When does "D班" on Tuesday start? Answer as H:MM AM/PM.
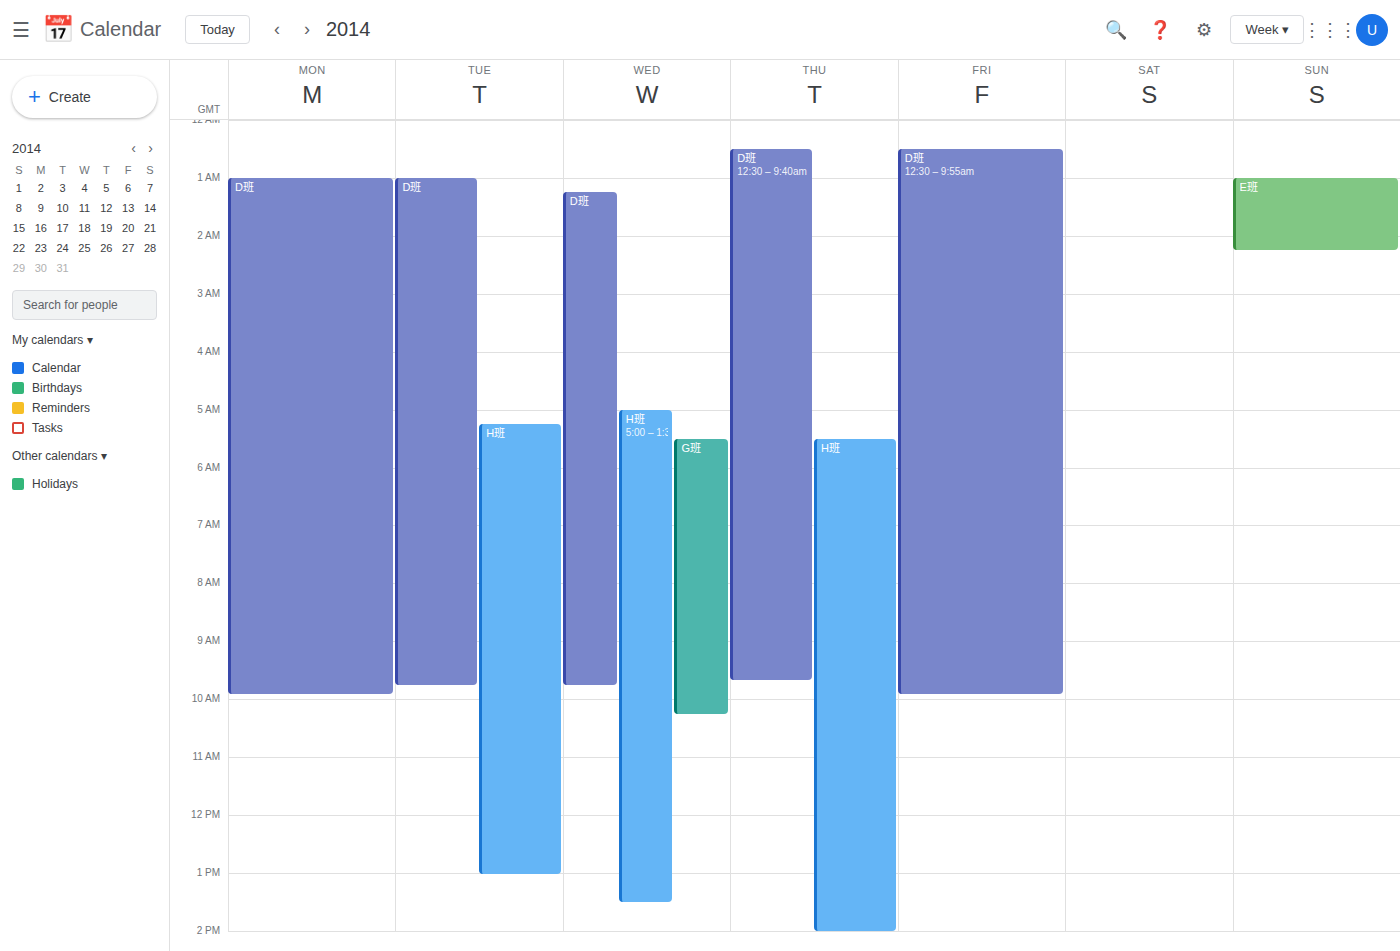
1:00 AM